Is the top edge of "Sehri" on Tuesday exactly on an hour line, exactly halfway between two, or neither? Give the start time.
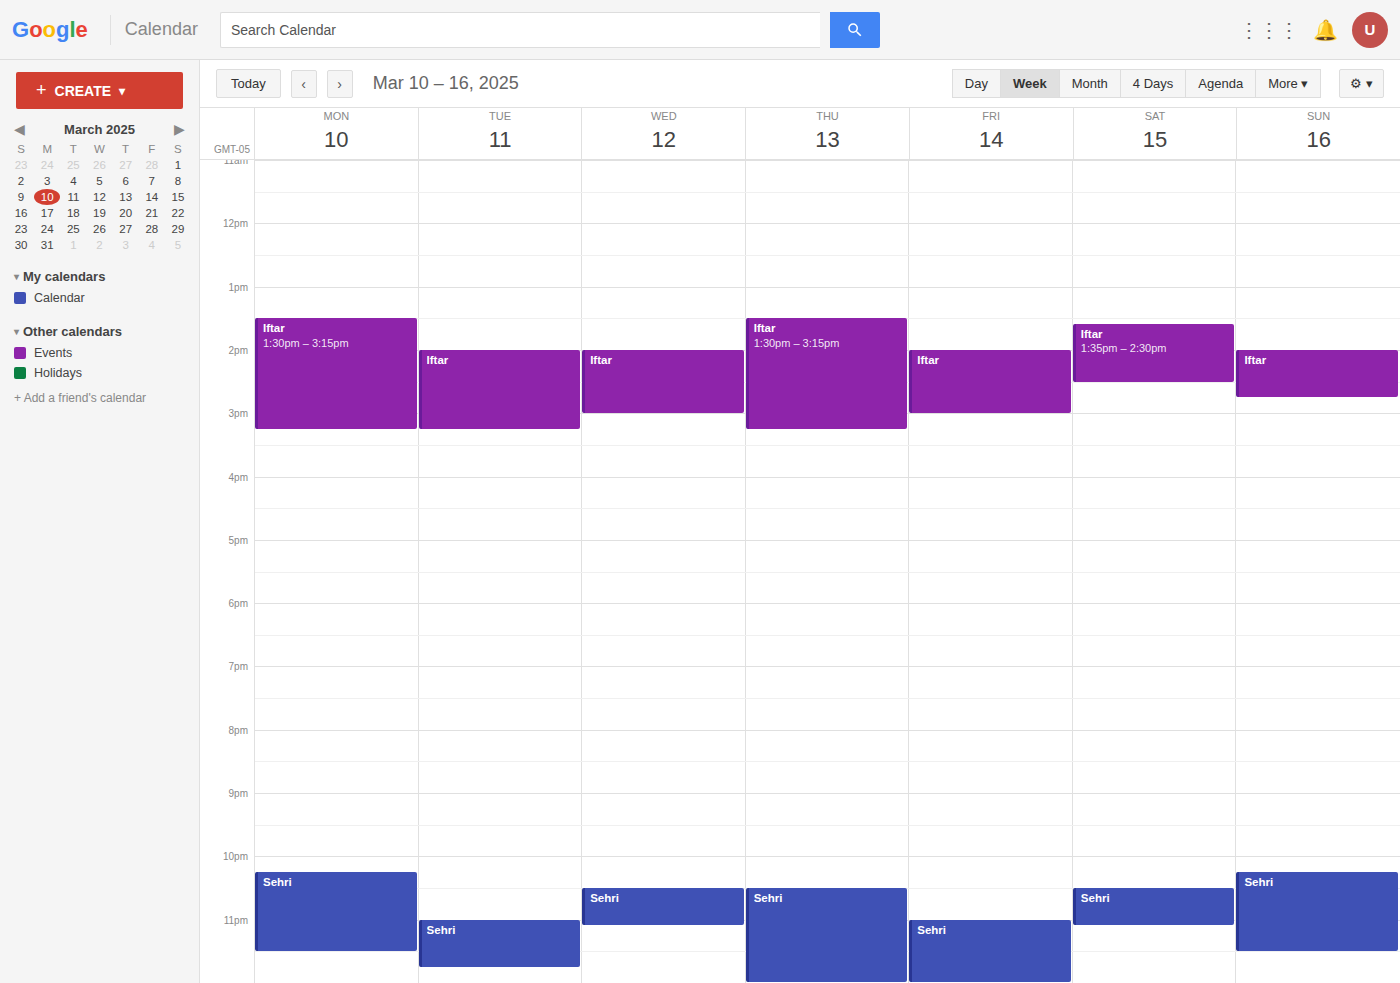
11:00 PM -- exactly on the 11 PM line.